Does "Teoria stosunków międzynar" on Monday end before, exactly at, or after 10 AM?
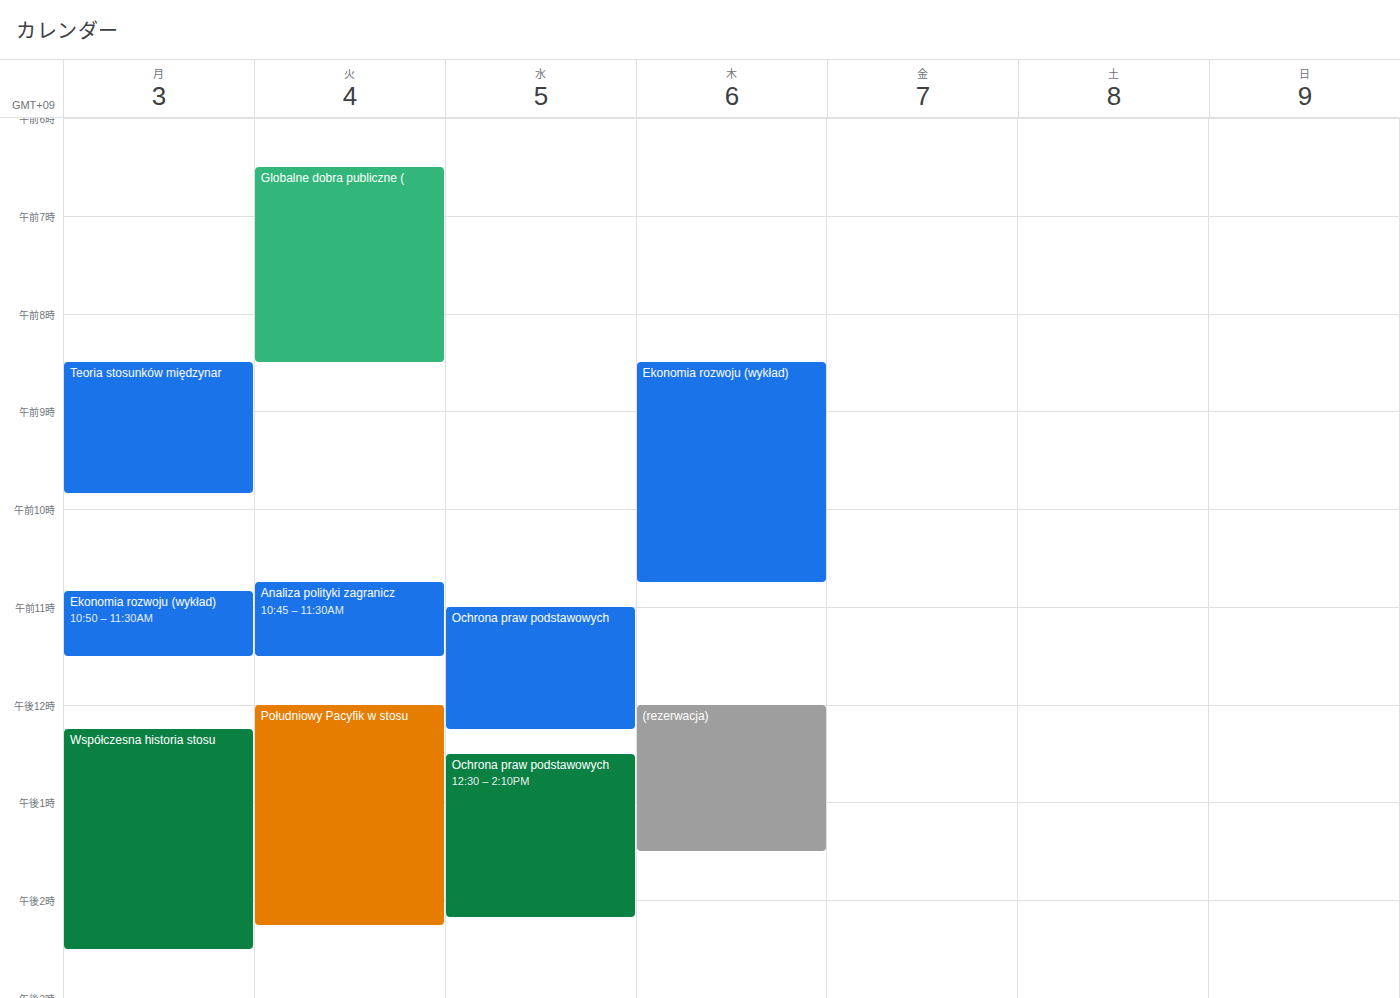
9:50 AM -- before 10 AM, 10 minutes above the 10 AM line.